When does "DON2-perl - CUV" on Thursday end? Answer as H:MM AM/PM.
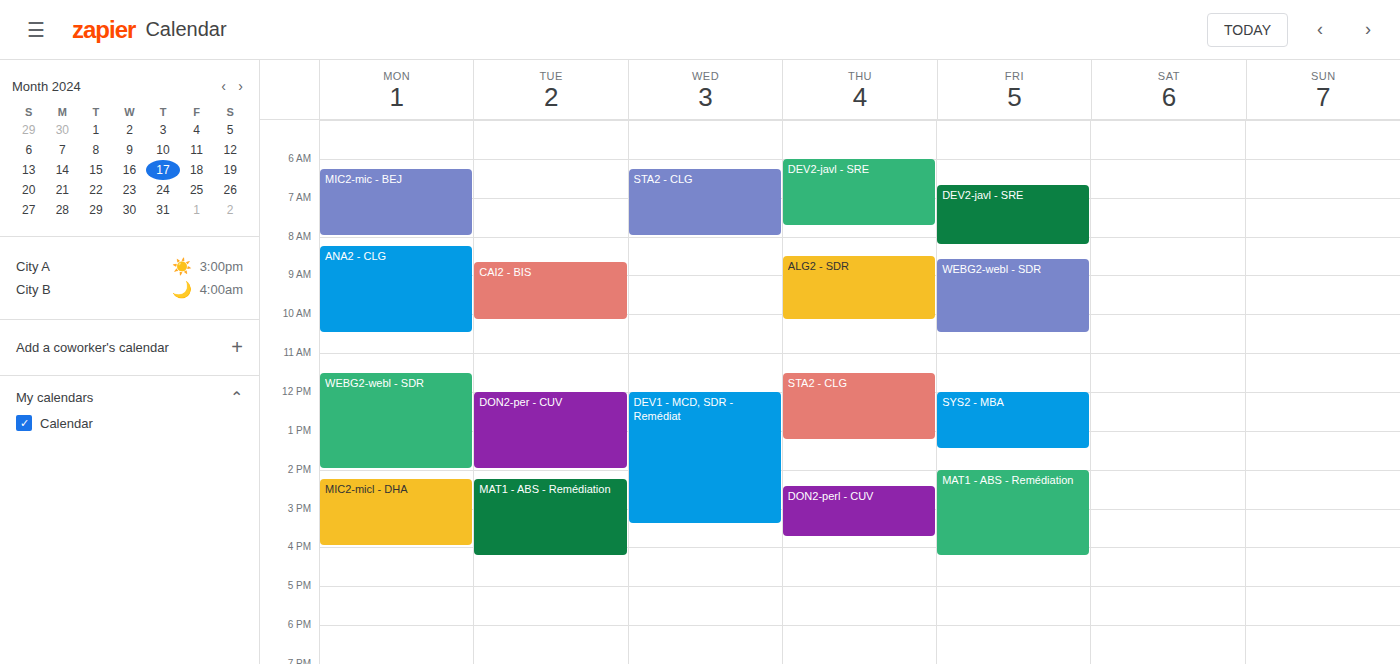
3:45 PM